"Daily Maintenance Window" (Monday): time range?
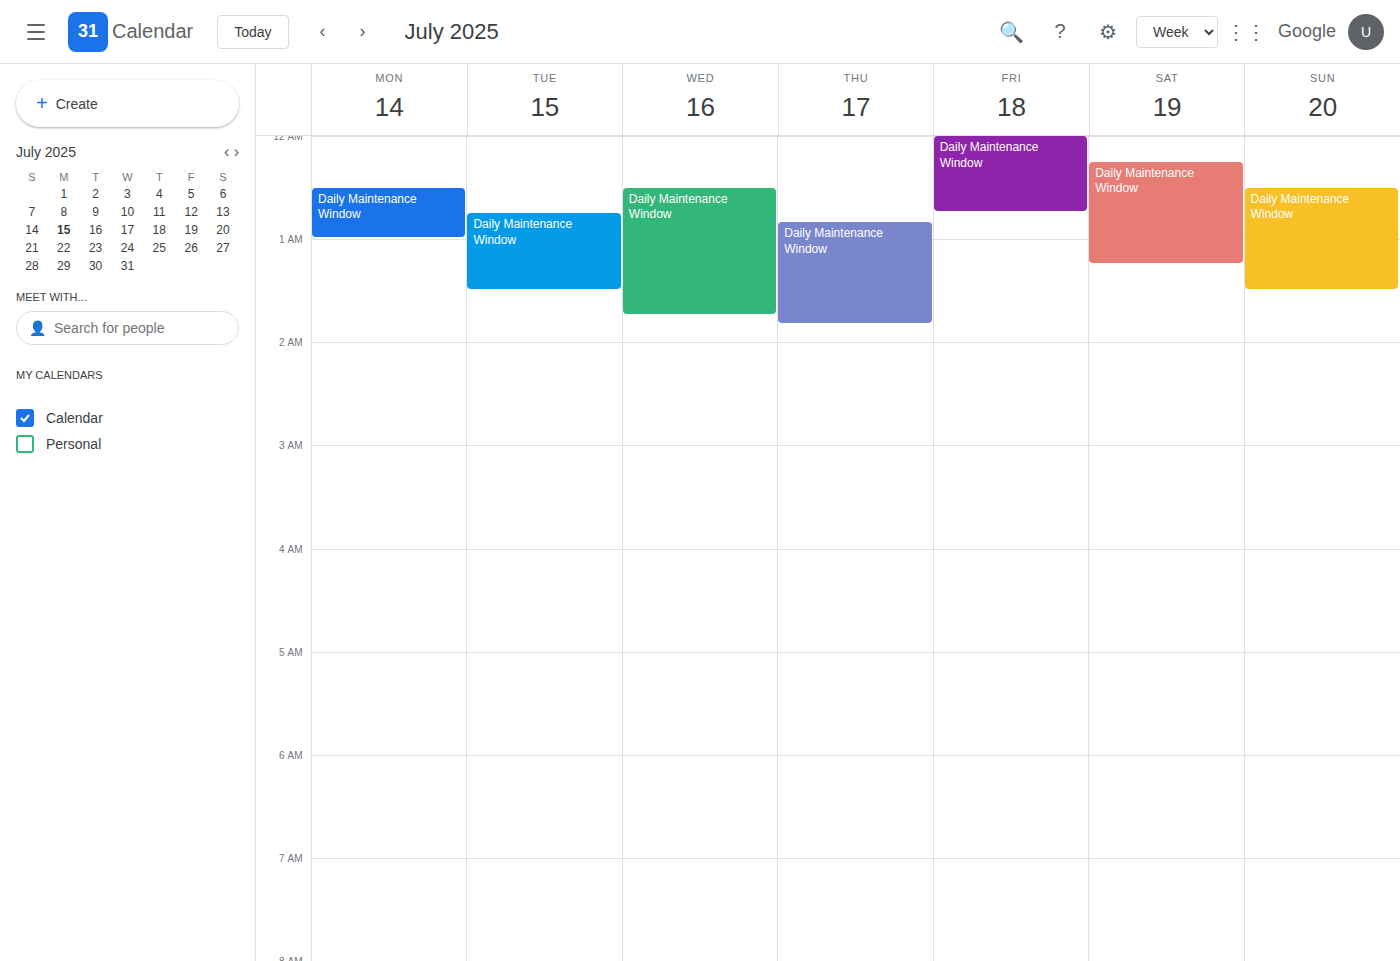
00:30 to 01:00